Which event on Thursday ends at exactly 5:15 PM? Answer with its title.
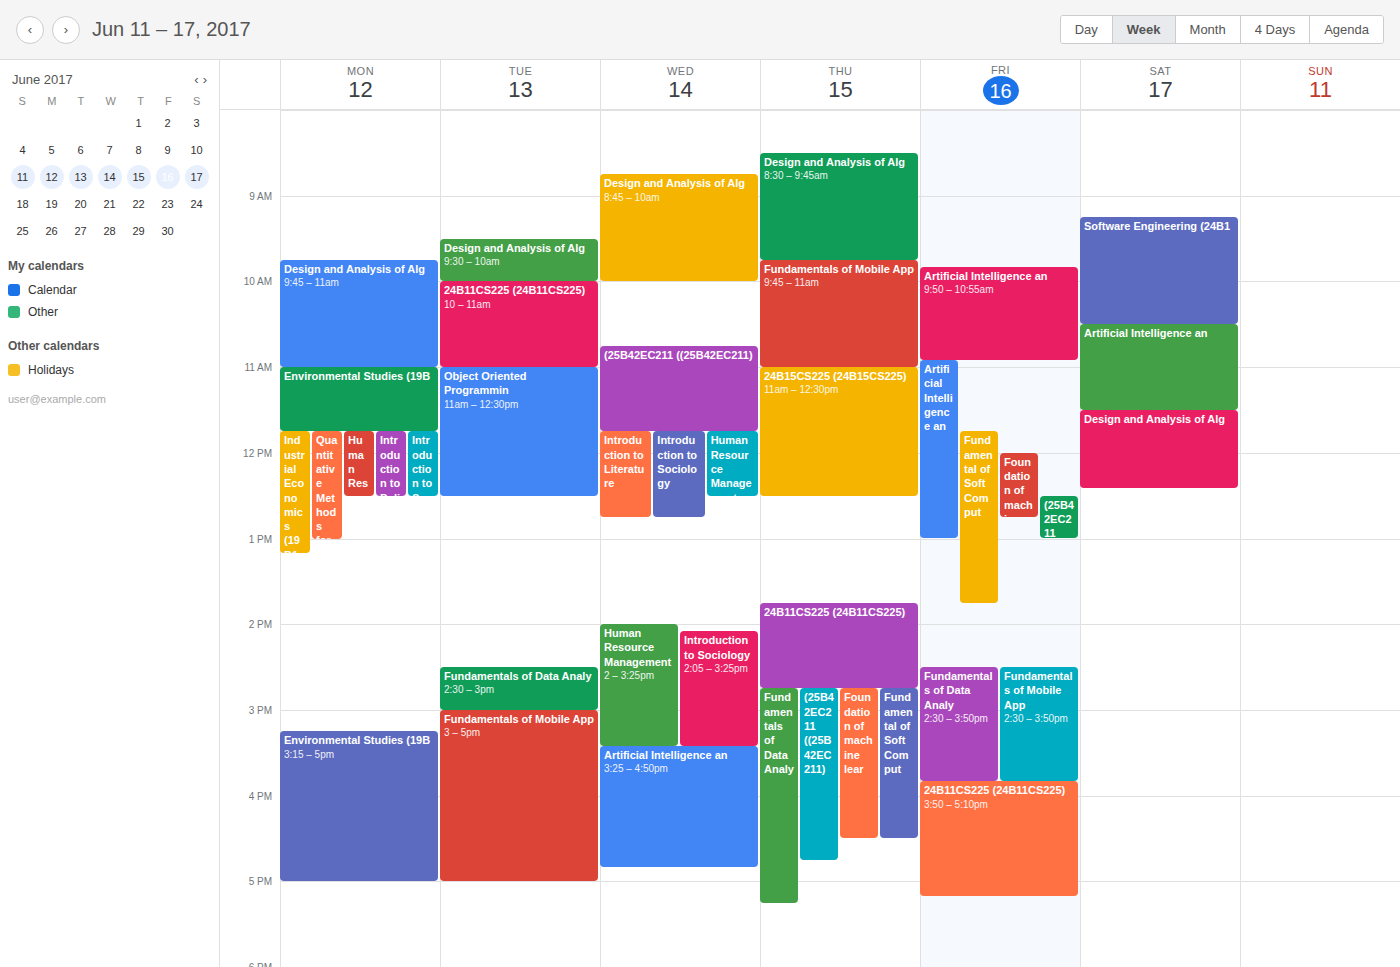
"Fundamentals of Data Analy"